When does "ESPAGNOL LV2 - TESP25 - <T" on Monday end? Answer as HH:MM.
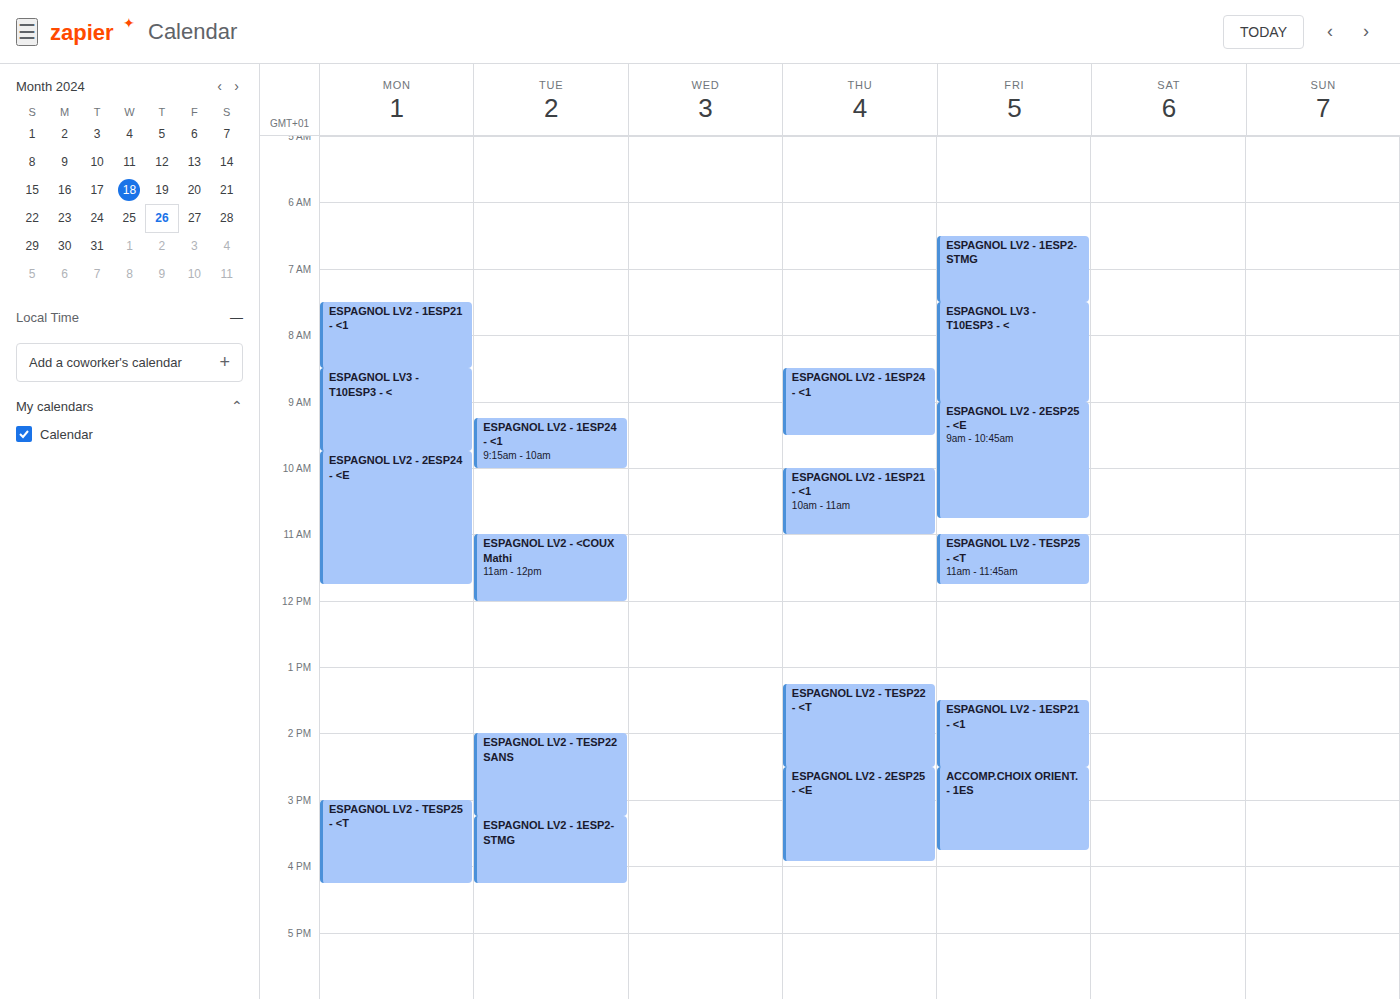
16:15